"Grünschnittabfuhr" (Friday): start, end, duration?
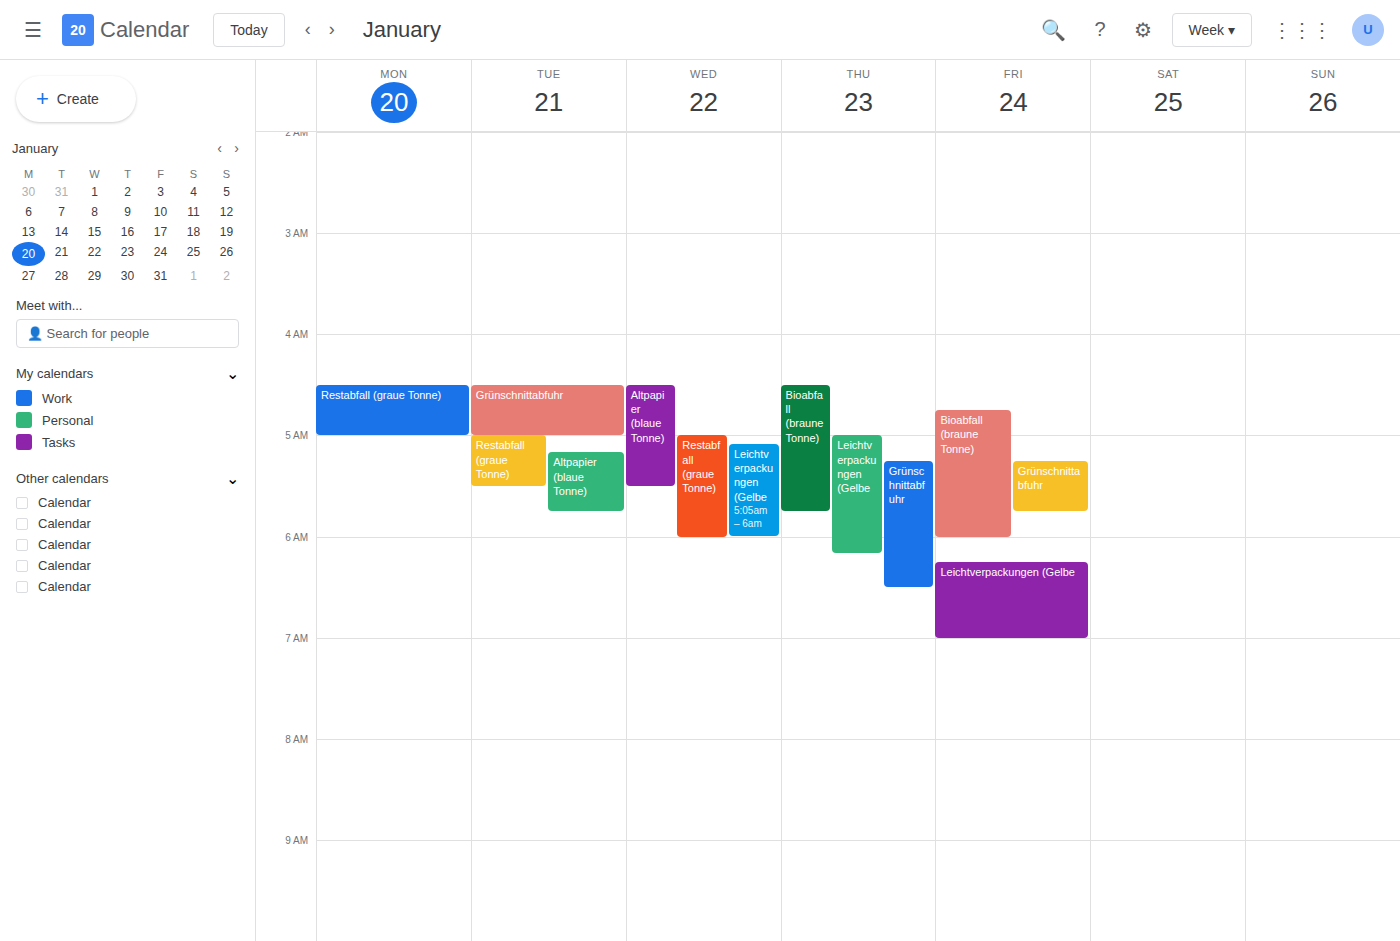
05:15 to 05:45, 30 minutes